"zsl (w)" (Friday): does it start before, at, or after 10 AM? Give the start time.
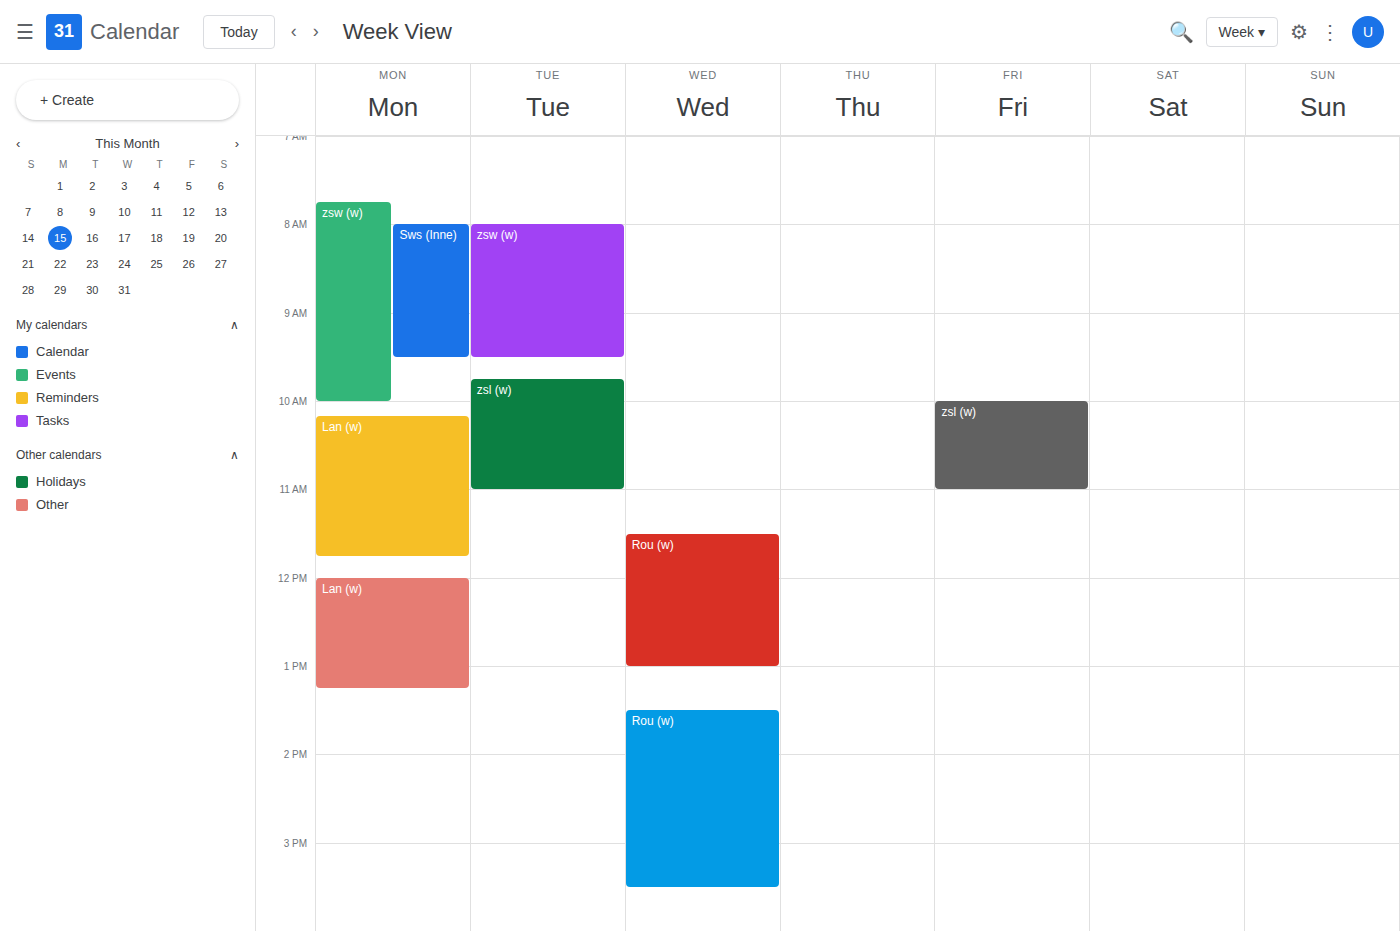
10:00 AM -- exactly at 10 AM, on the 10 AM line.